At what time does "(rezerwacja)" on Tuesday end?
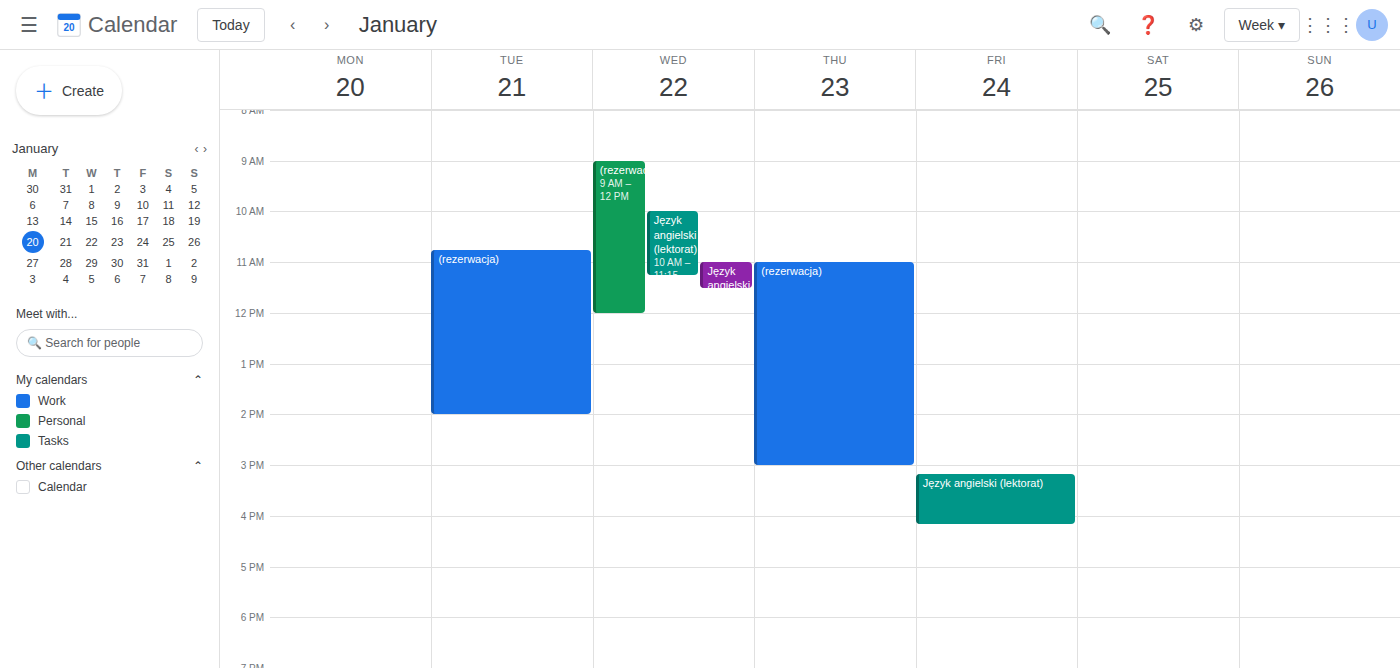
2:00 PM